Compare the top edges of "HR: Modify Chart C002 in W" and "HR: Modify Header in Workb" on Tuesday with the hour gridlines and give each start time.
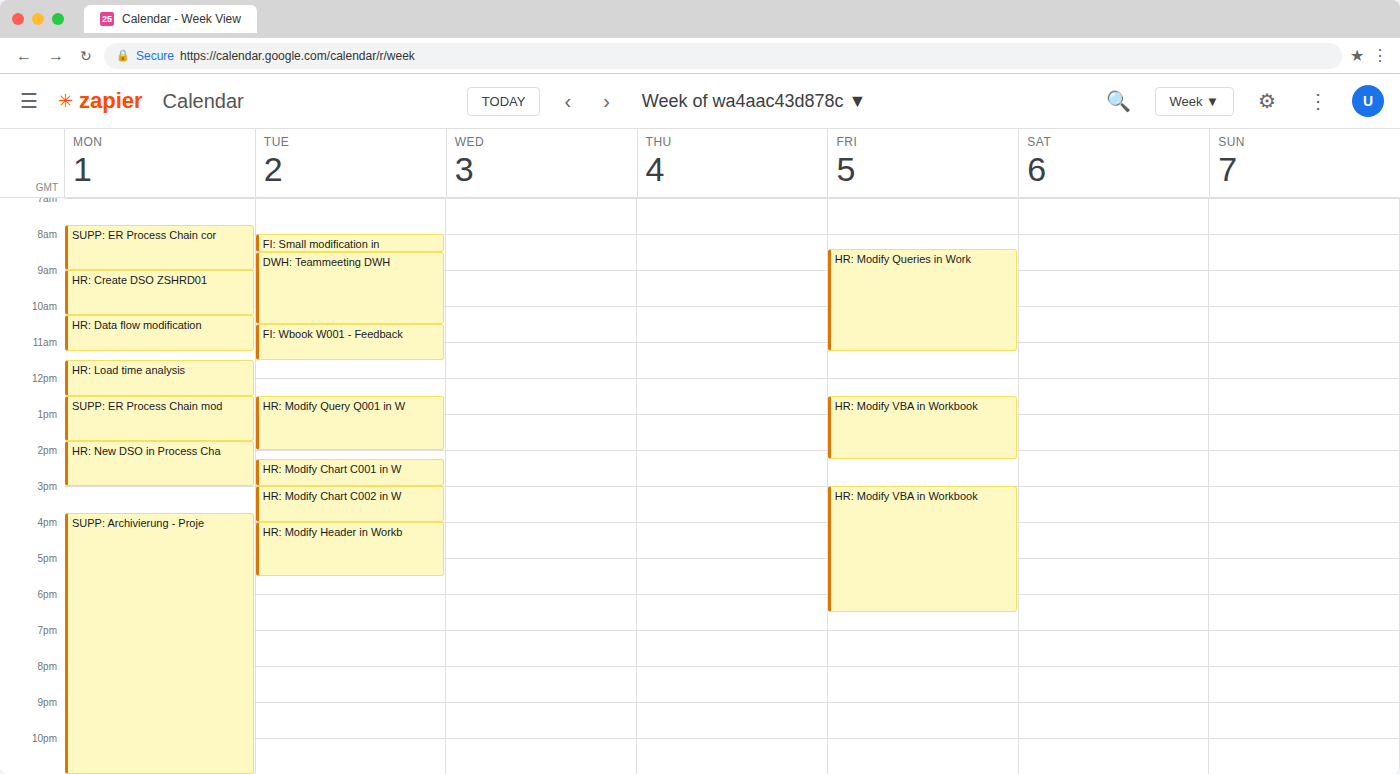
"HR: Modify Chart C002 in W": 3:00 PM, exactly on the 3 PM line. "HR: Modify Header in Workb": 4:00 PM, exactly on the 4 PM line.